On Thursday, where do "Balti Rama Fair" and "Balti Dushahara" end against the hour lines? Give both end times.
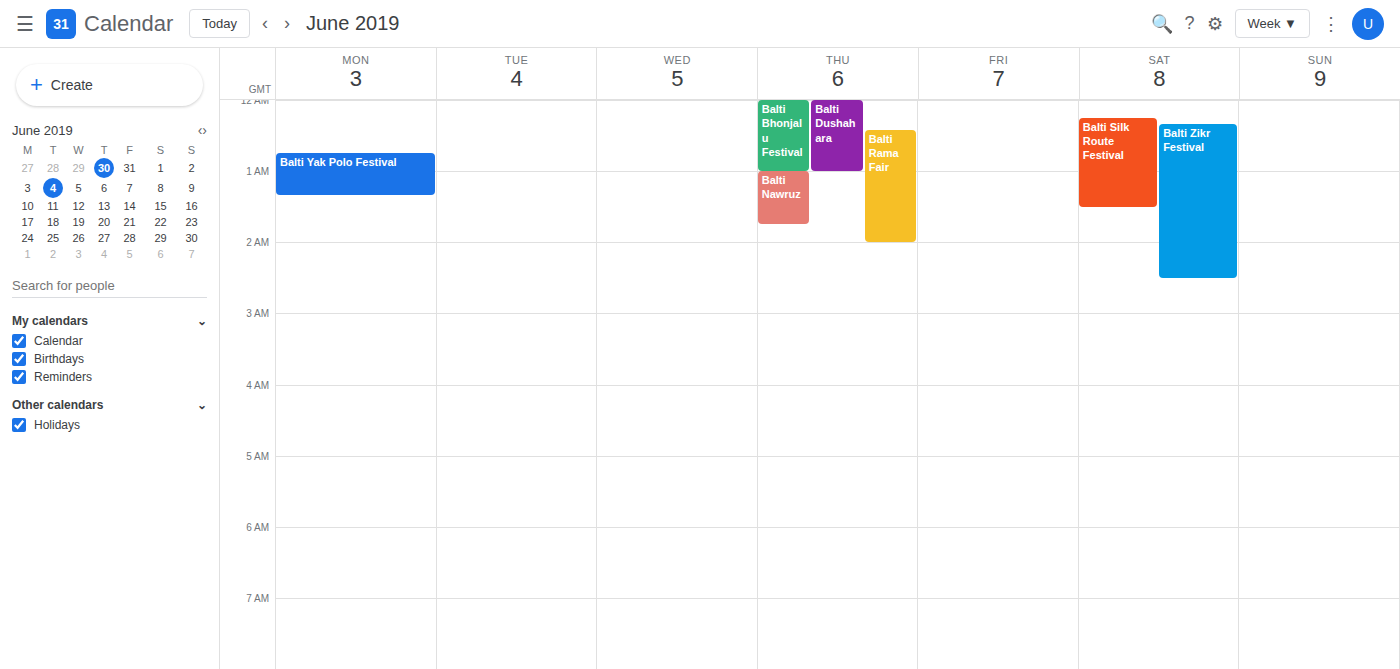
"Balti Rama Fair": 2:00 AM, exactly on the 2 AM line. "Balti Dushahara": 1:00 AM, exactly on the 1 AM line.